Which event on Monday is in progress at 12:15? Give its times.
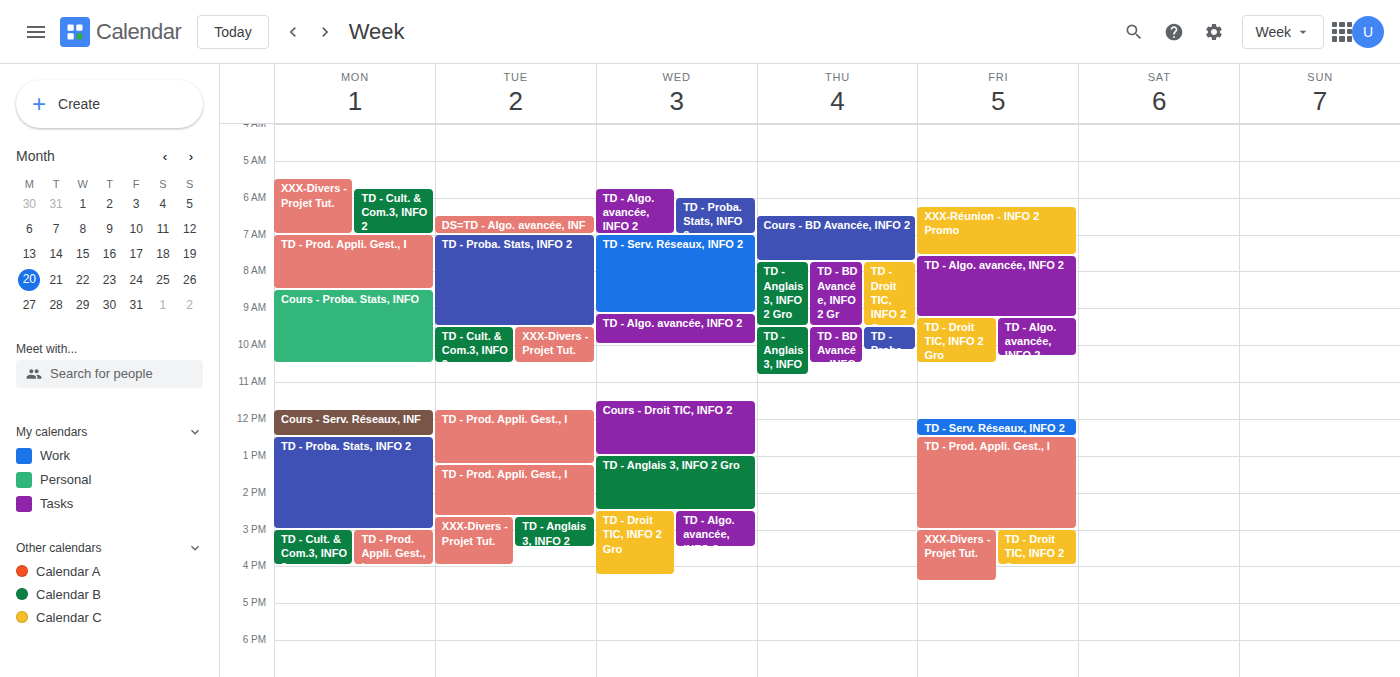
"Cours - Serv. Réseaux, INF", 11:45 to 12:30